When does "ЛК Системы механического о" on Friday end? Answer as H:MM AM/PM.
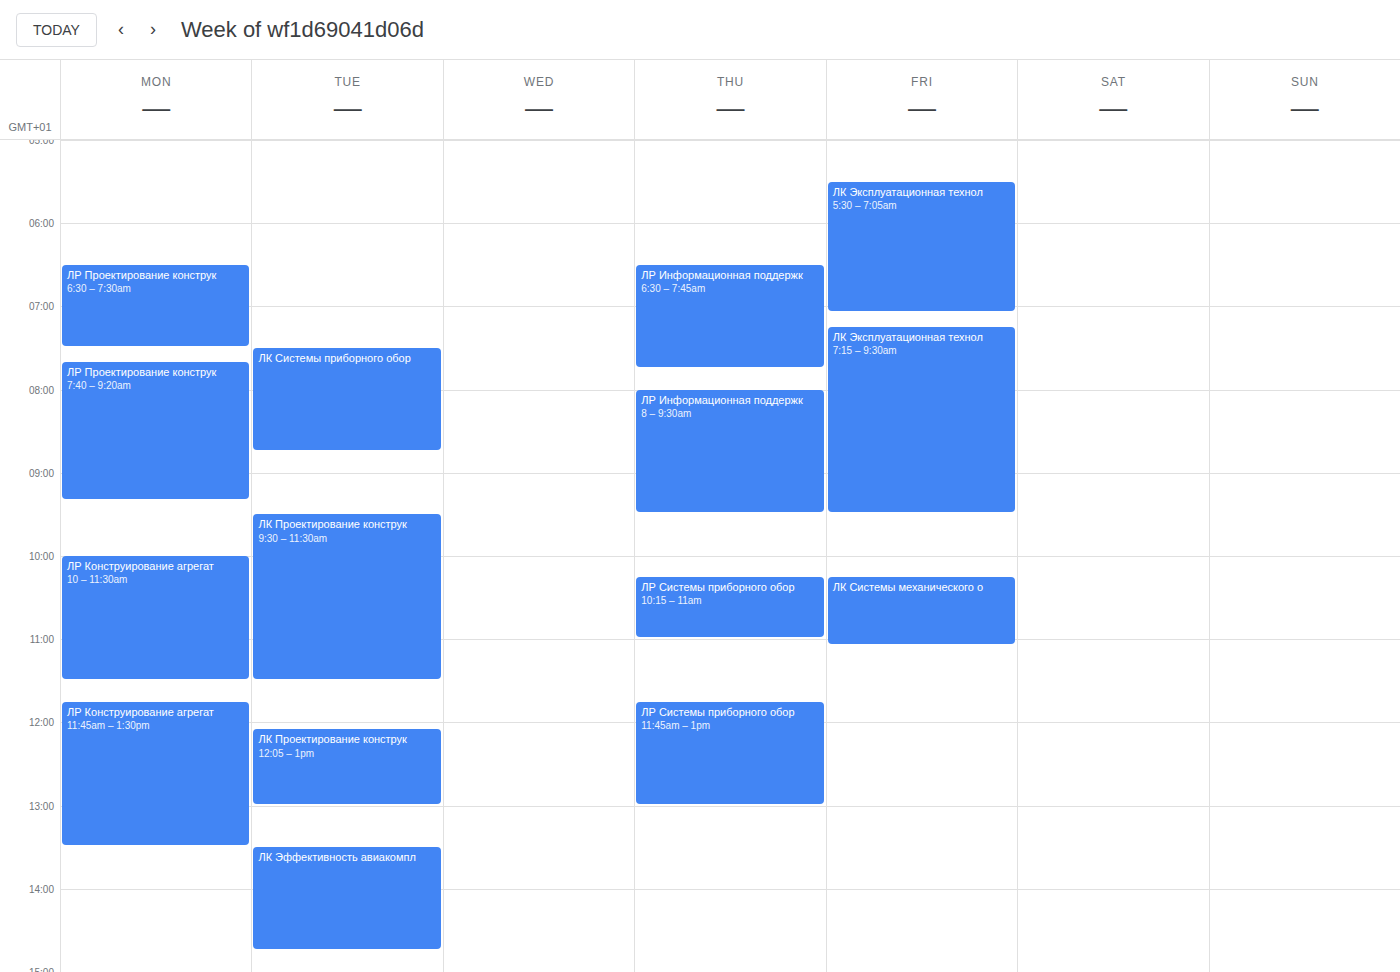
11:05 AM